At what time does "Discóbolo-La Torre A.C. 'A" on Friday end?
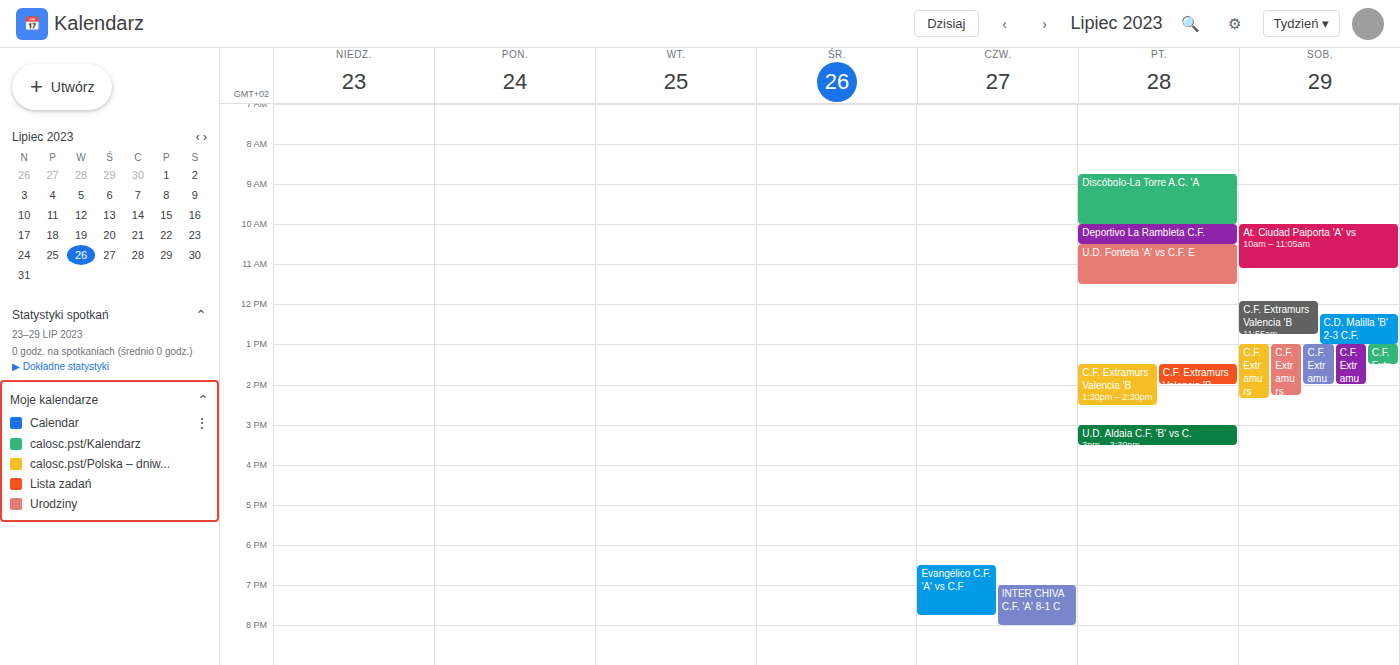
10:00